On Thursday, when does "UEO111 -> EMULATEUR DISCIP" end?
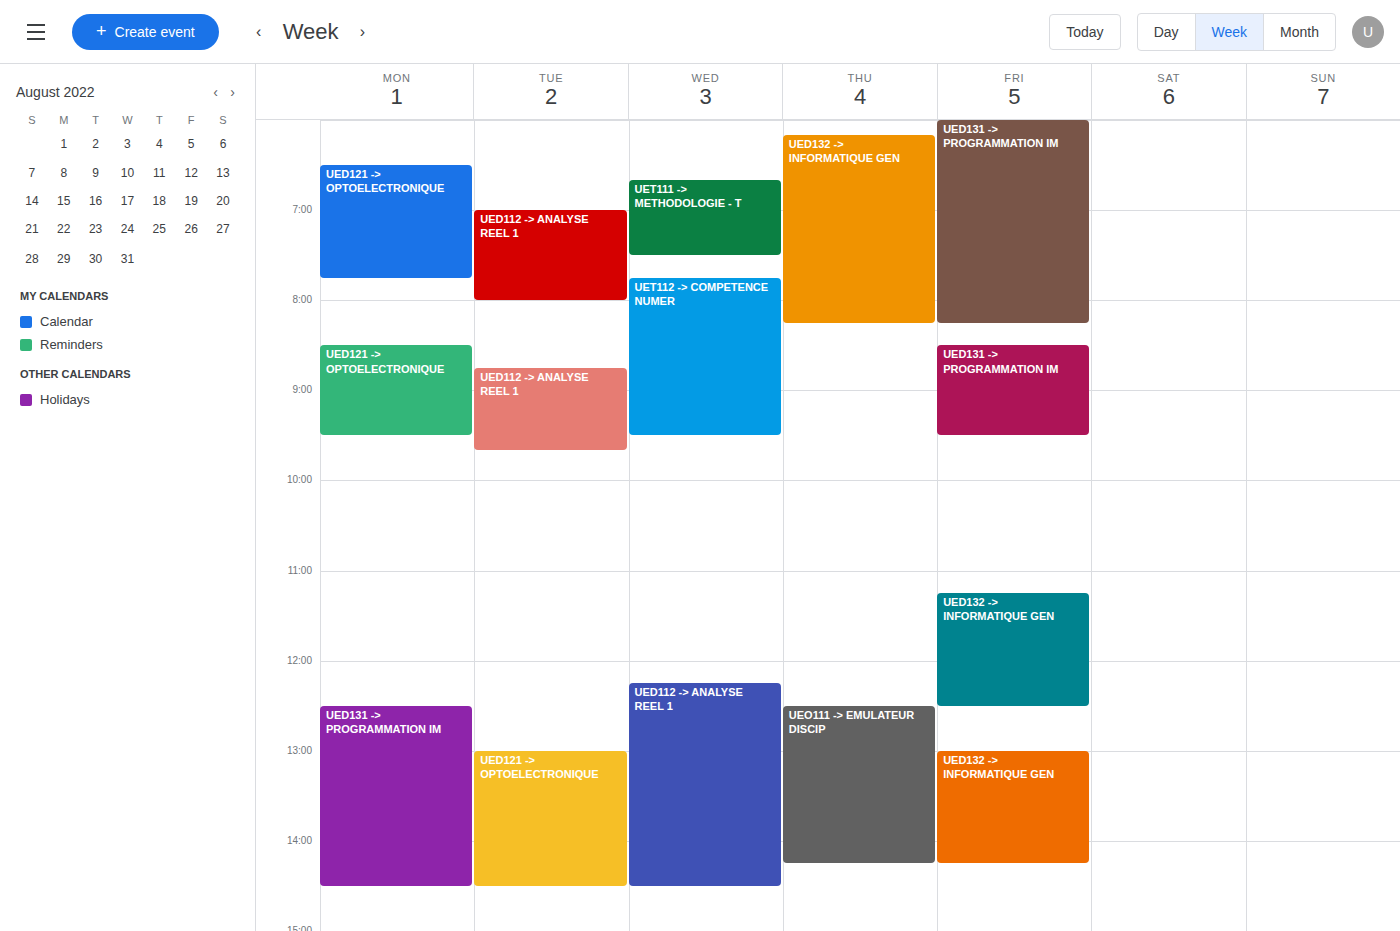
2:15 PM